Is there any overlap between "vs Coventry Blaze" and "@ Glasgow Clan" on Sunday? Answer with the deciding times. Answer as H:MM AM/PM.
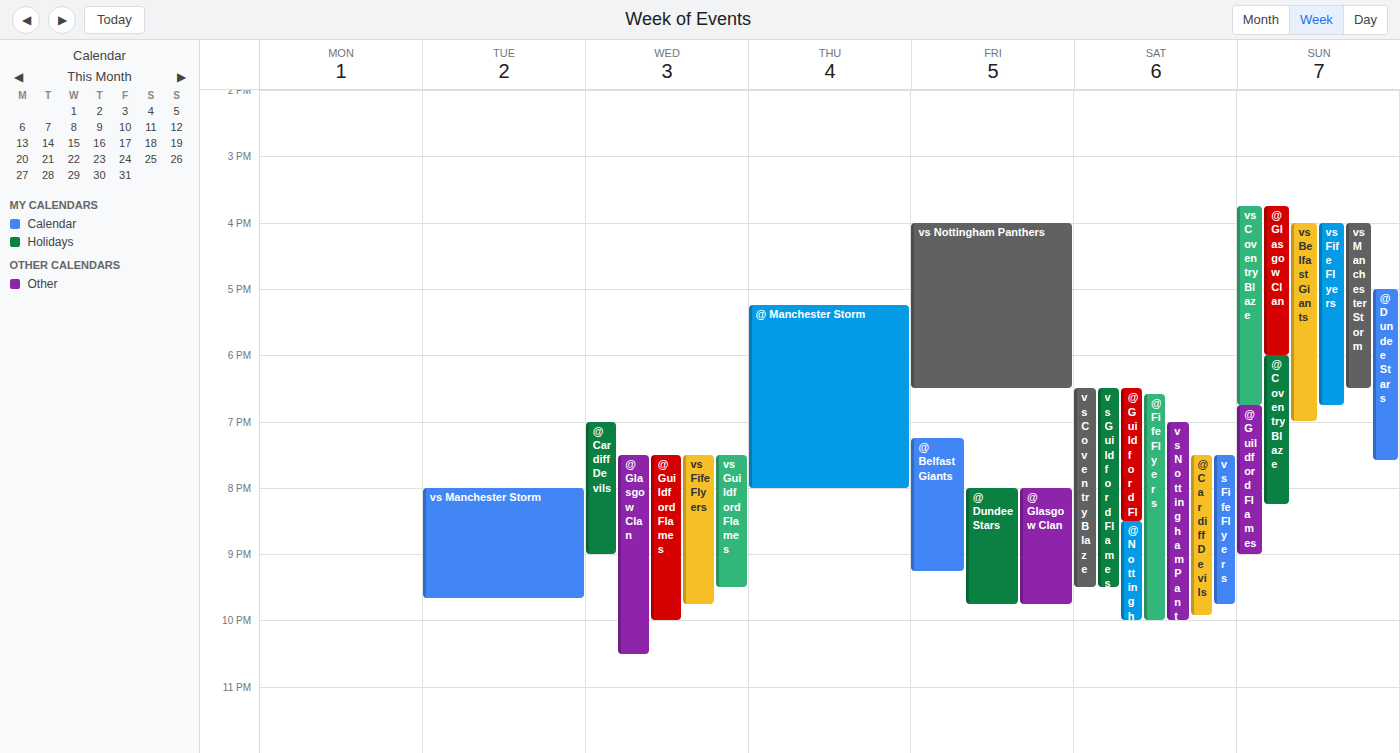
"@ Glasgow Clan" runs 3:45 PM to 6:00 PM, inside "vs Coventry Blaze" -- they overlap.